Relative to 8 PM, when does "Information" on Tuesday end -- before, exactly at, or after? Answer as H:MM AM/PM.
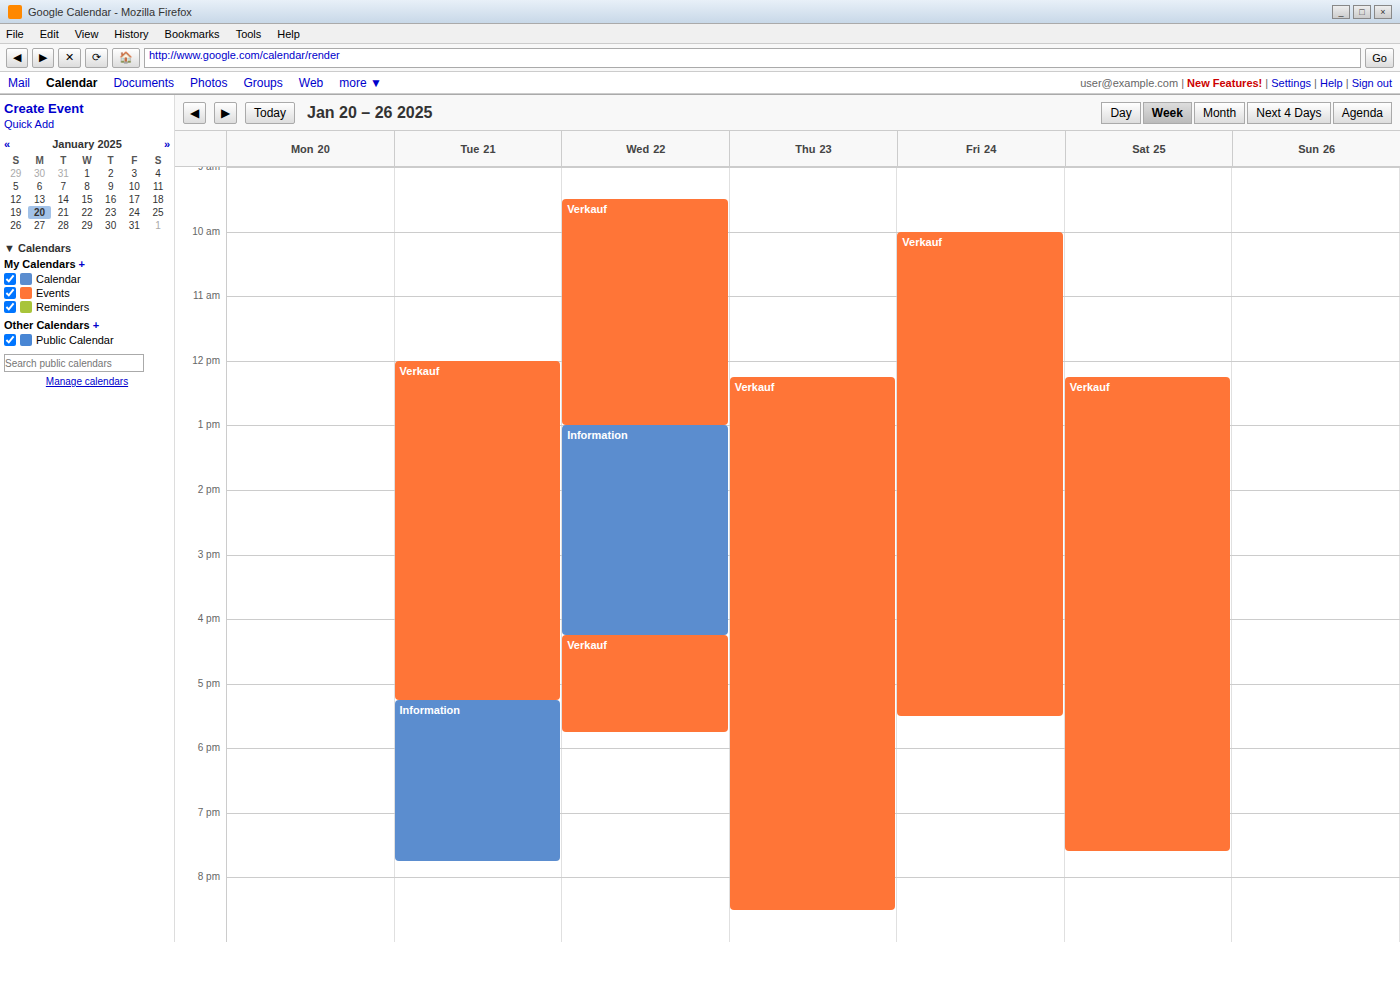
7:45 PM -- before 8 PM, 15 minutes above the 8 PM line.